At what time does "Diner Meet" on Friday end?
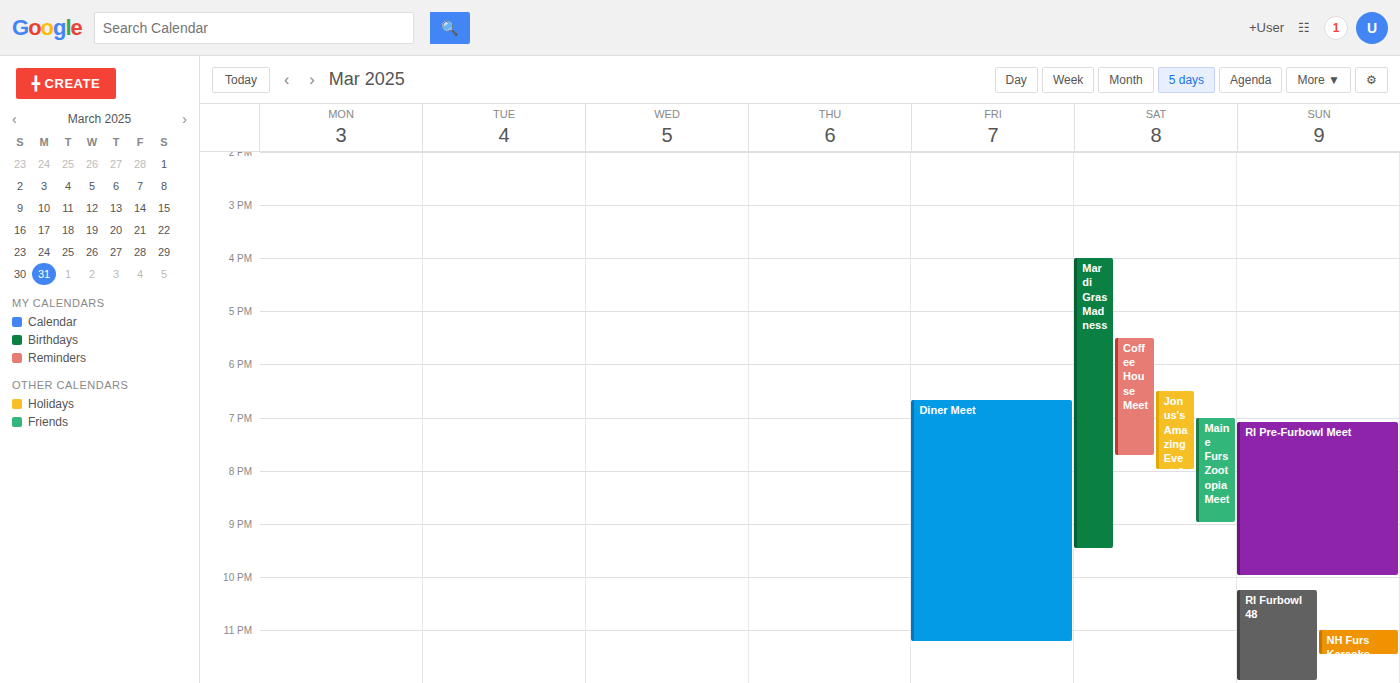
23:15